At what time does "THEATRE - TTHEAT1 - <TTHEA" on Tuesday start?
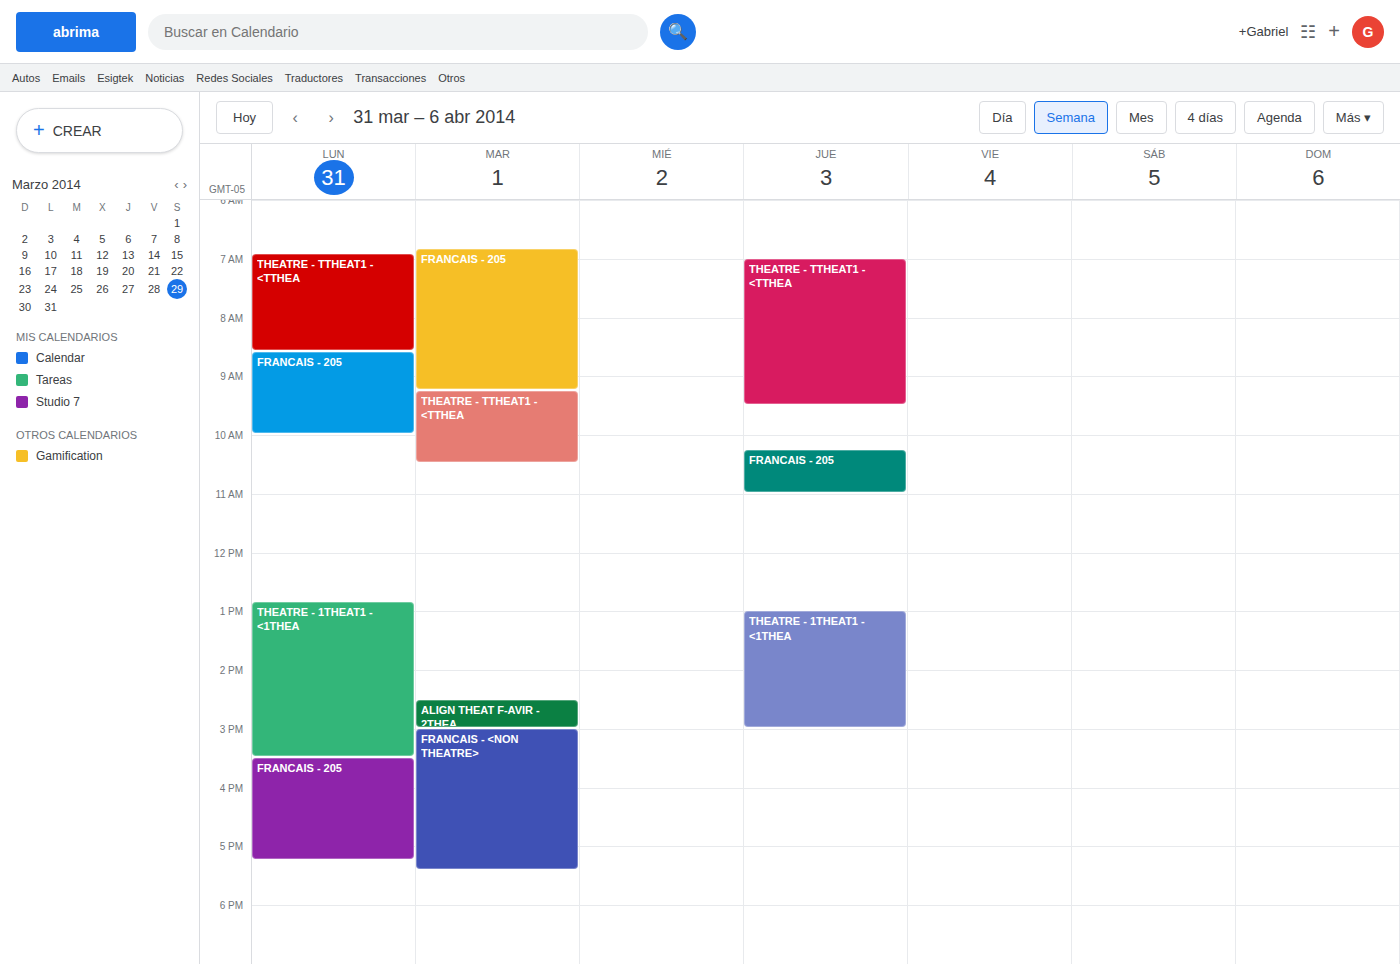
09:15